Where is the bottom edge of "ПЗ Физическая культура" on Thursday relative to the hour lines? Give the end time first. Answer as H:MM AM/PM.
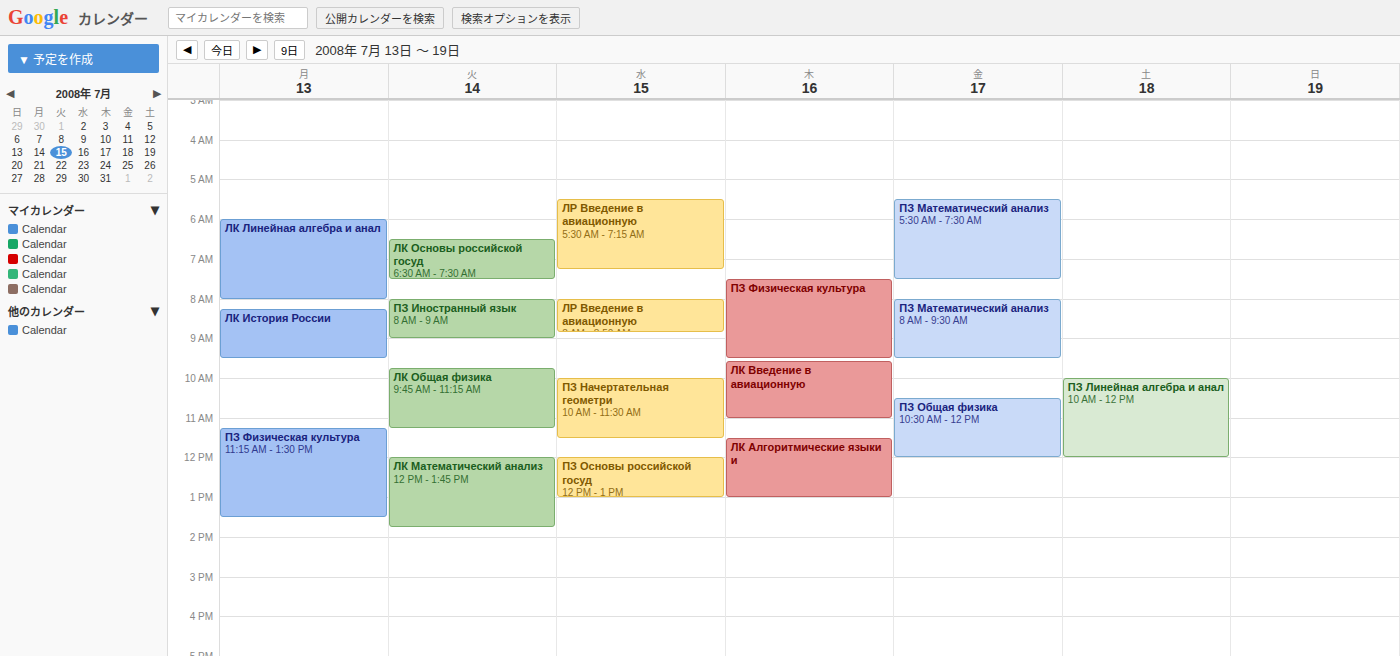
9:30 AM -- halfway between the 9 AM and 10 AM lines.